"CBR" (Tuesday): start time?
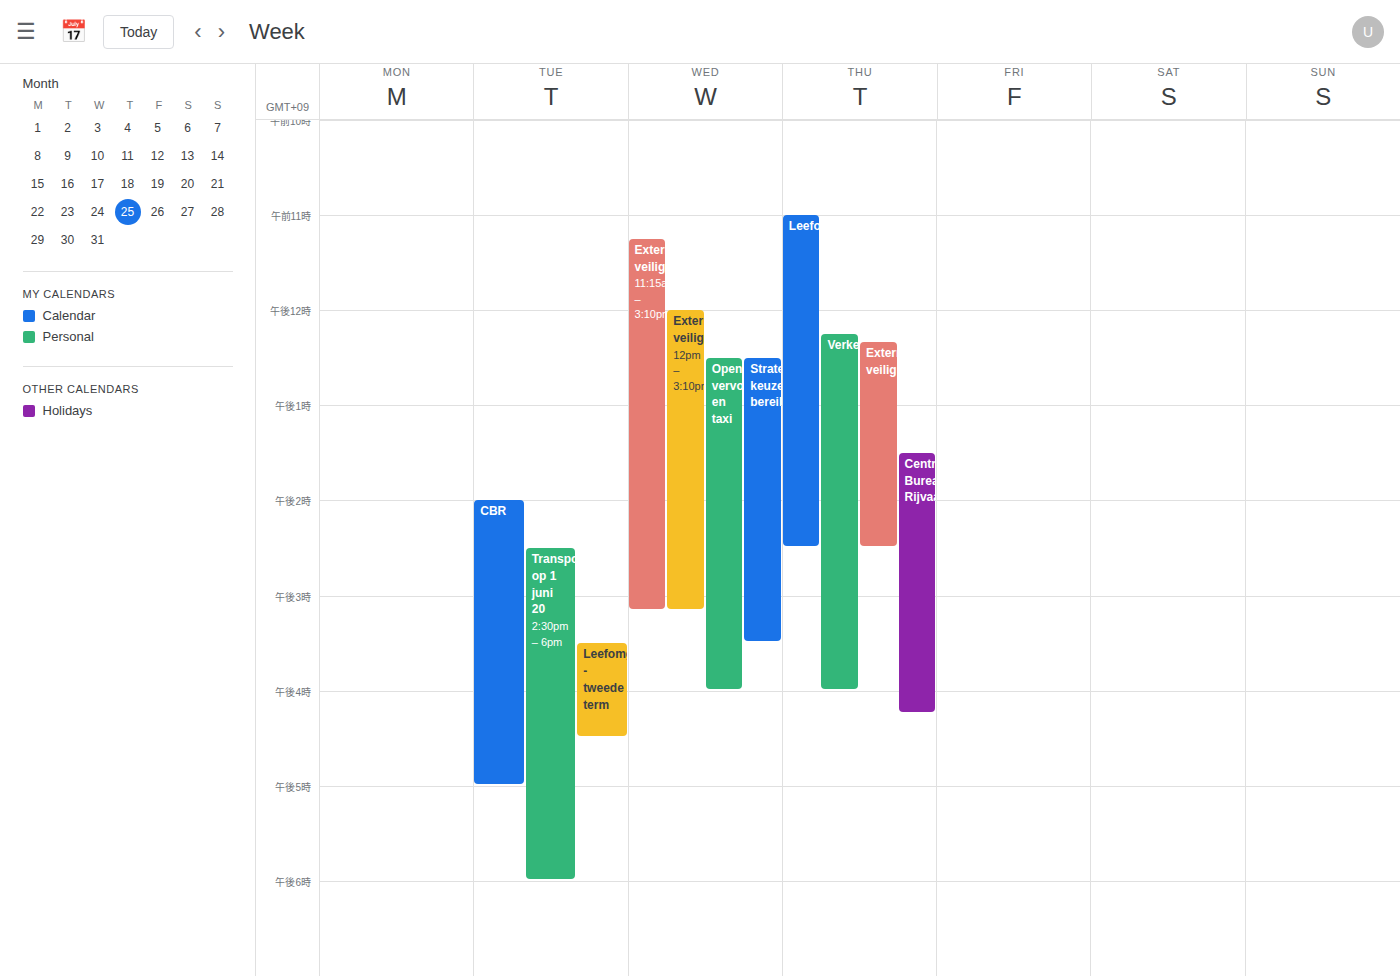
14:00